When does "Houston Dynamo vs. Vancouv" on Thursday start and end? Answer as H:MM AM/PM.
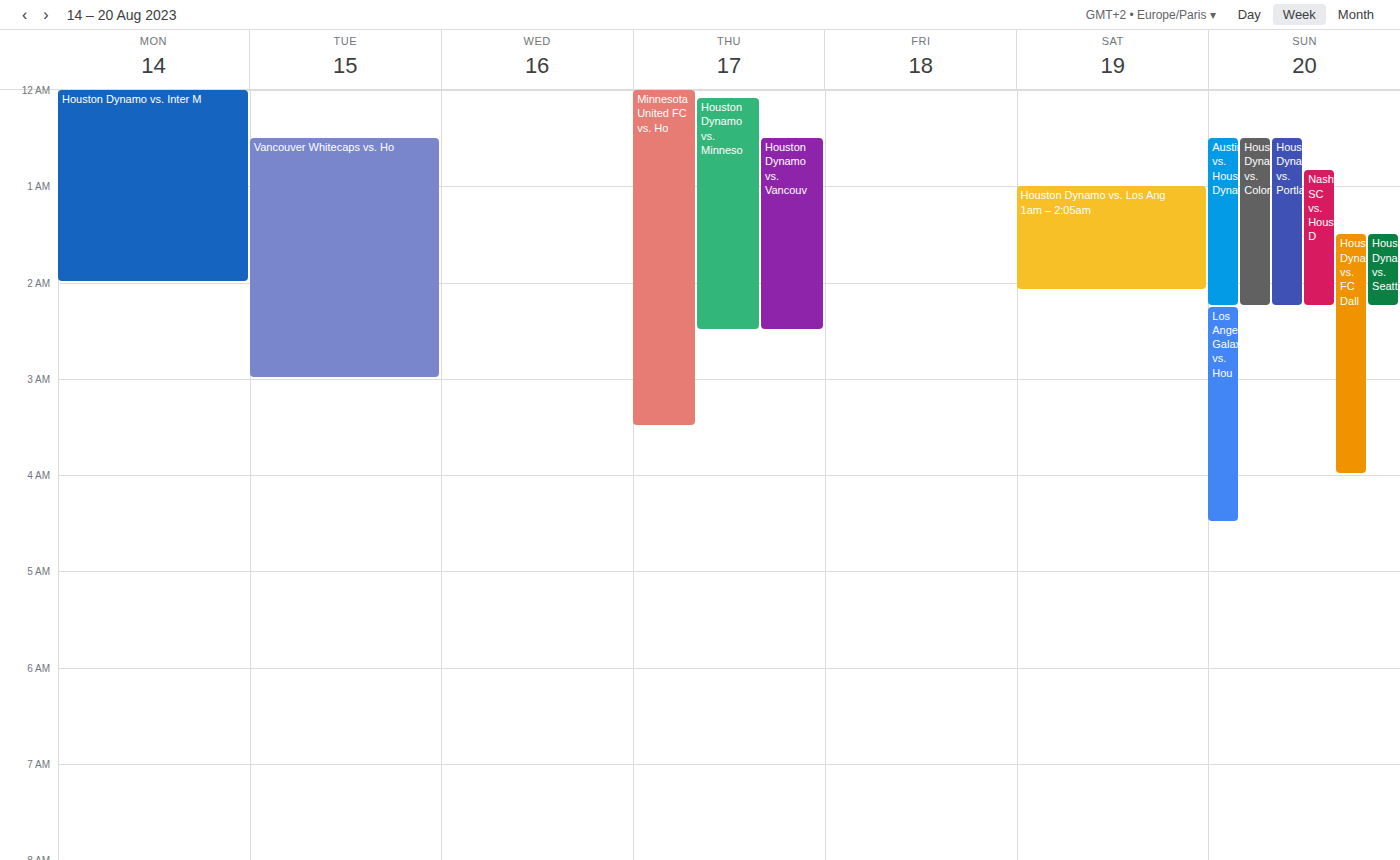
12:30 AM to 2:30 AM